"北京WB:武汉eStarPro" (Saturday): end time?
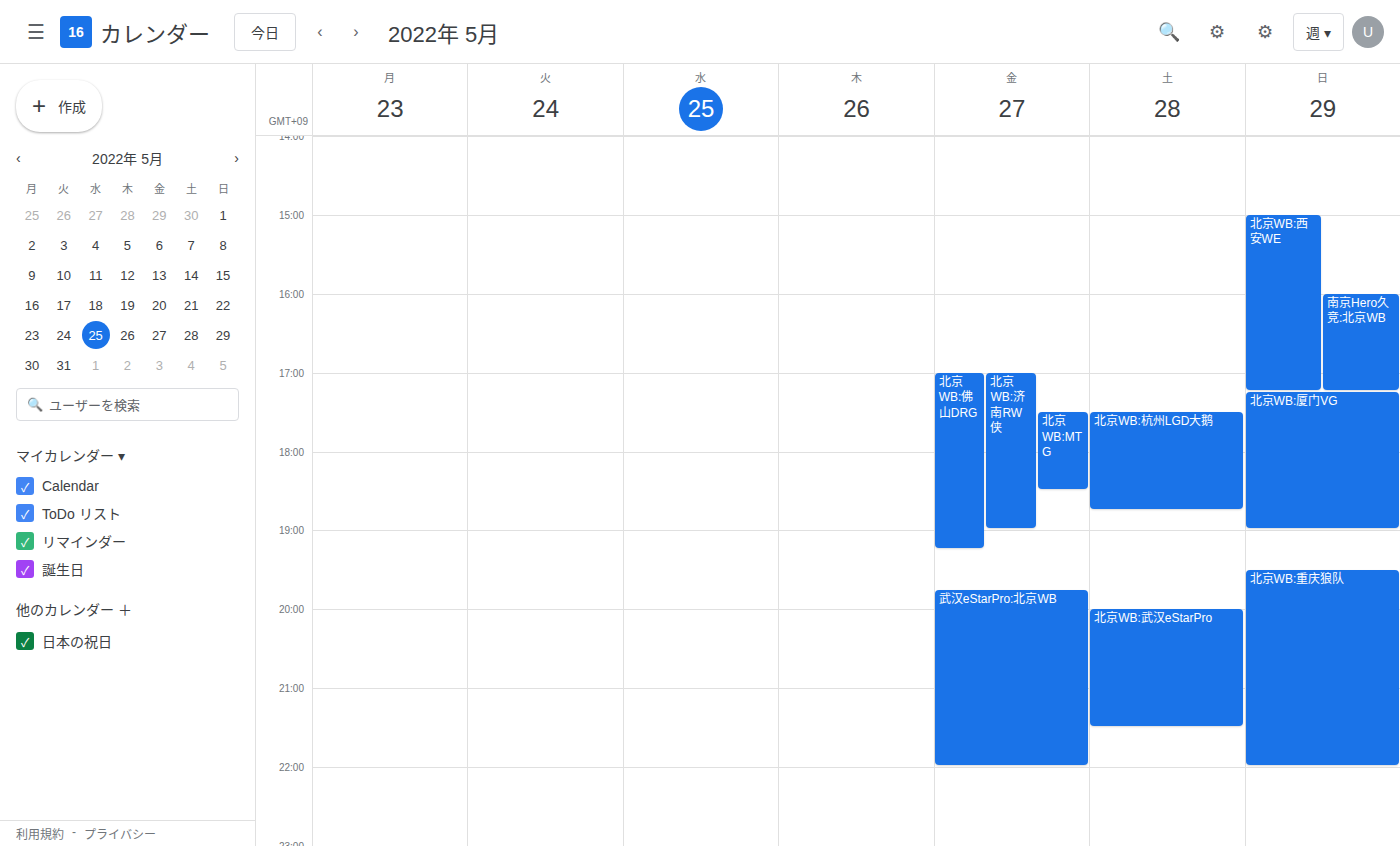
9:30 PM